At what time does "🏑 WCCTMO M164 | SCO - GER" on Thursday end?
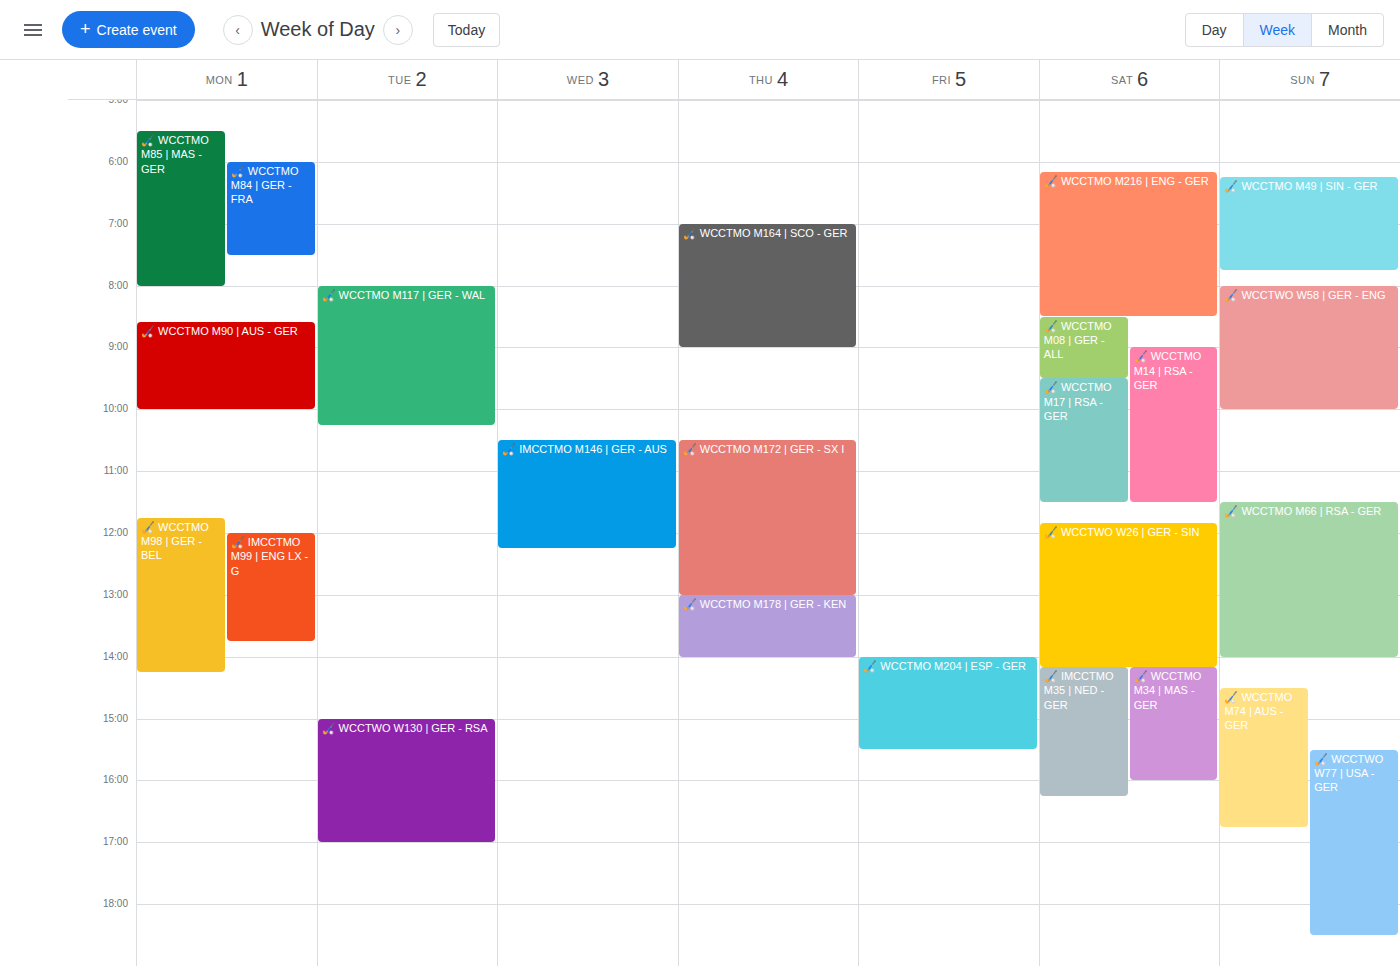
9:00 AM